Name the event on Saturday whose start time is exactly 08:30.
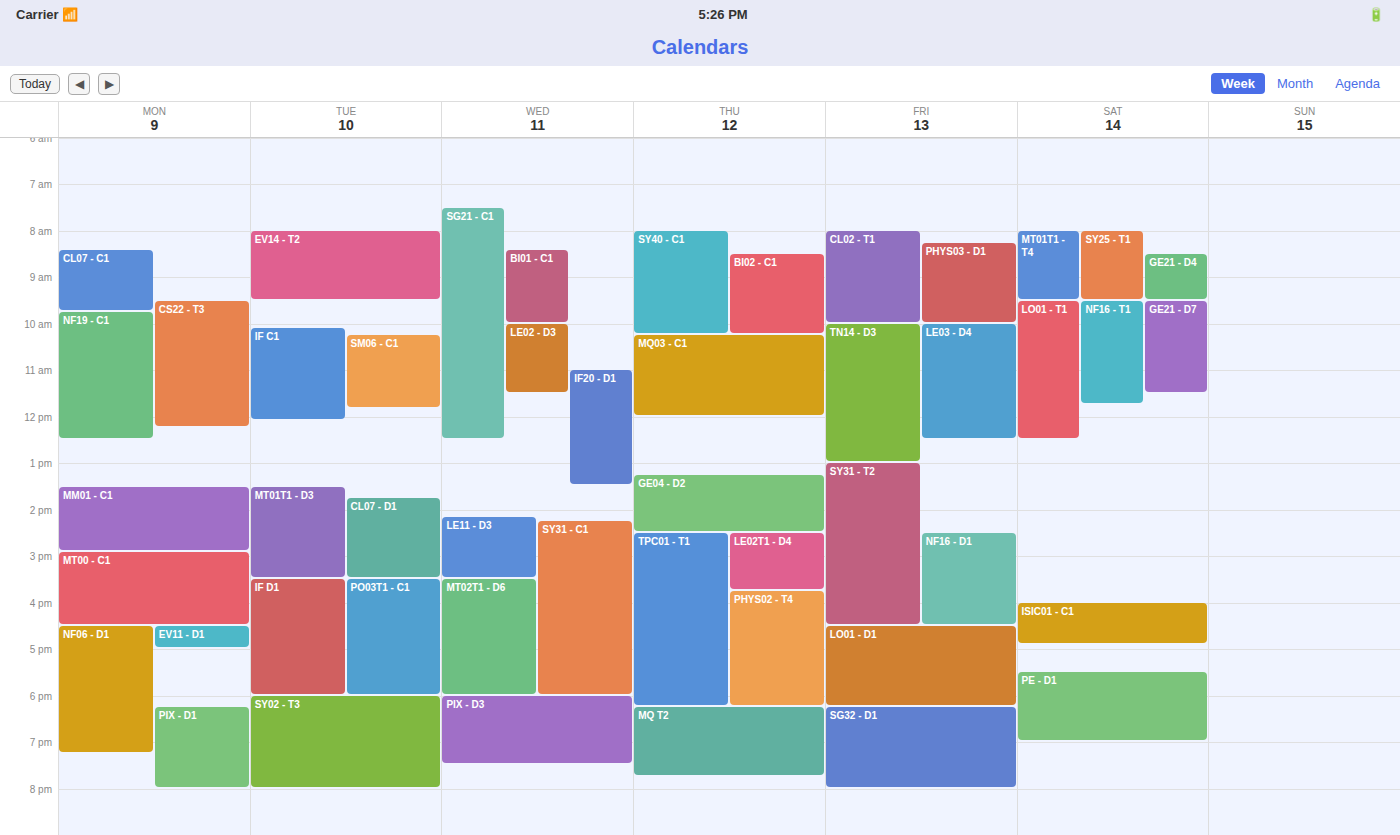
"GE21 - D4"